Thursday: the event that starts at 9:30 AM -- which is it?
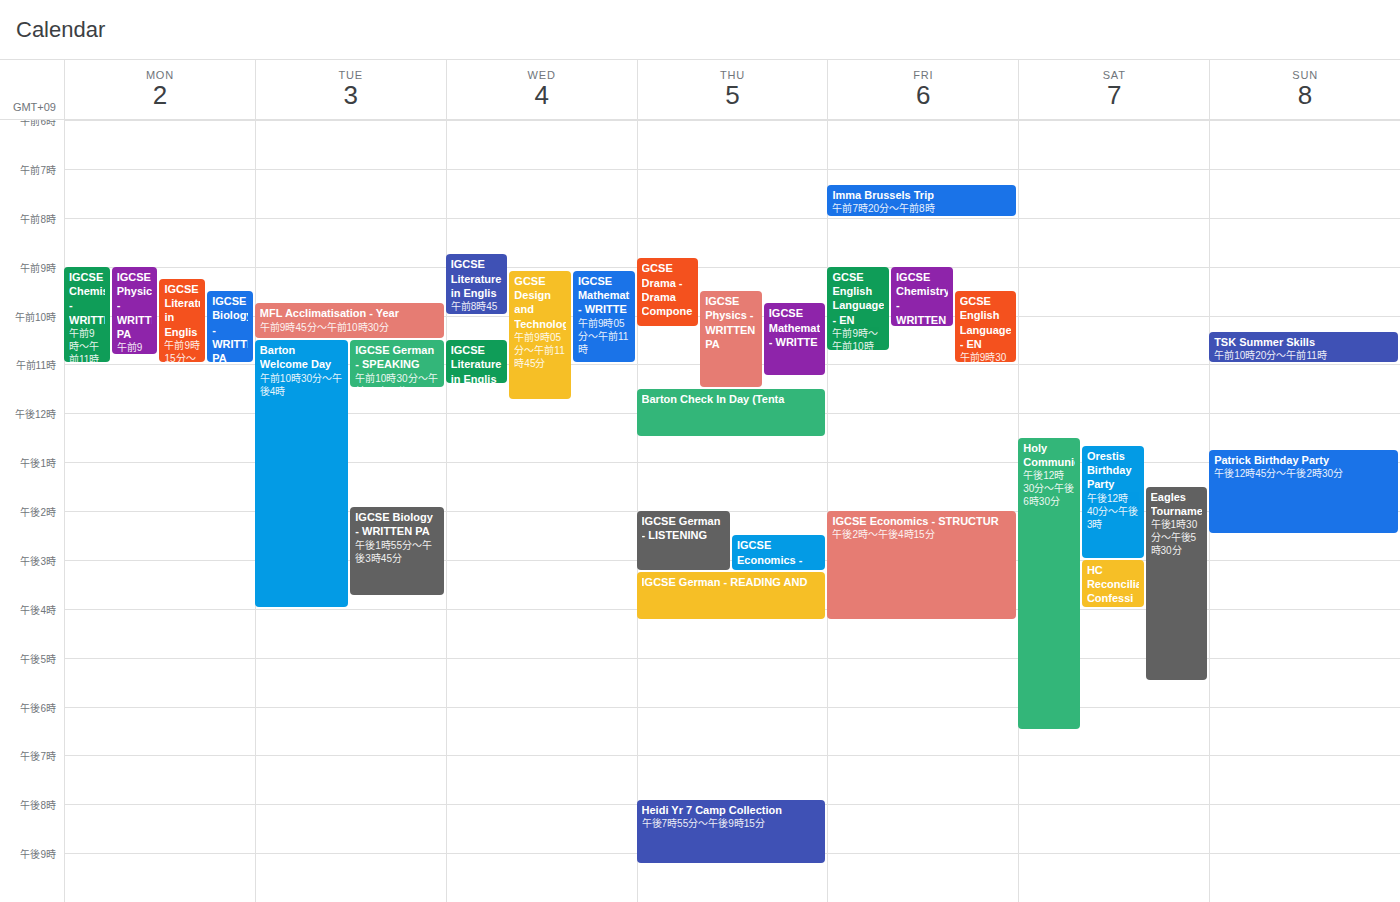
"IGCSE Physics - WRITTEN PA"